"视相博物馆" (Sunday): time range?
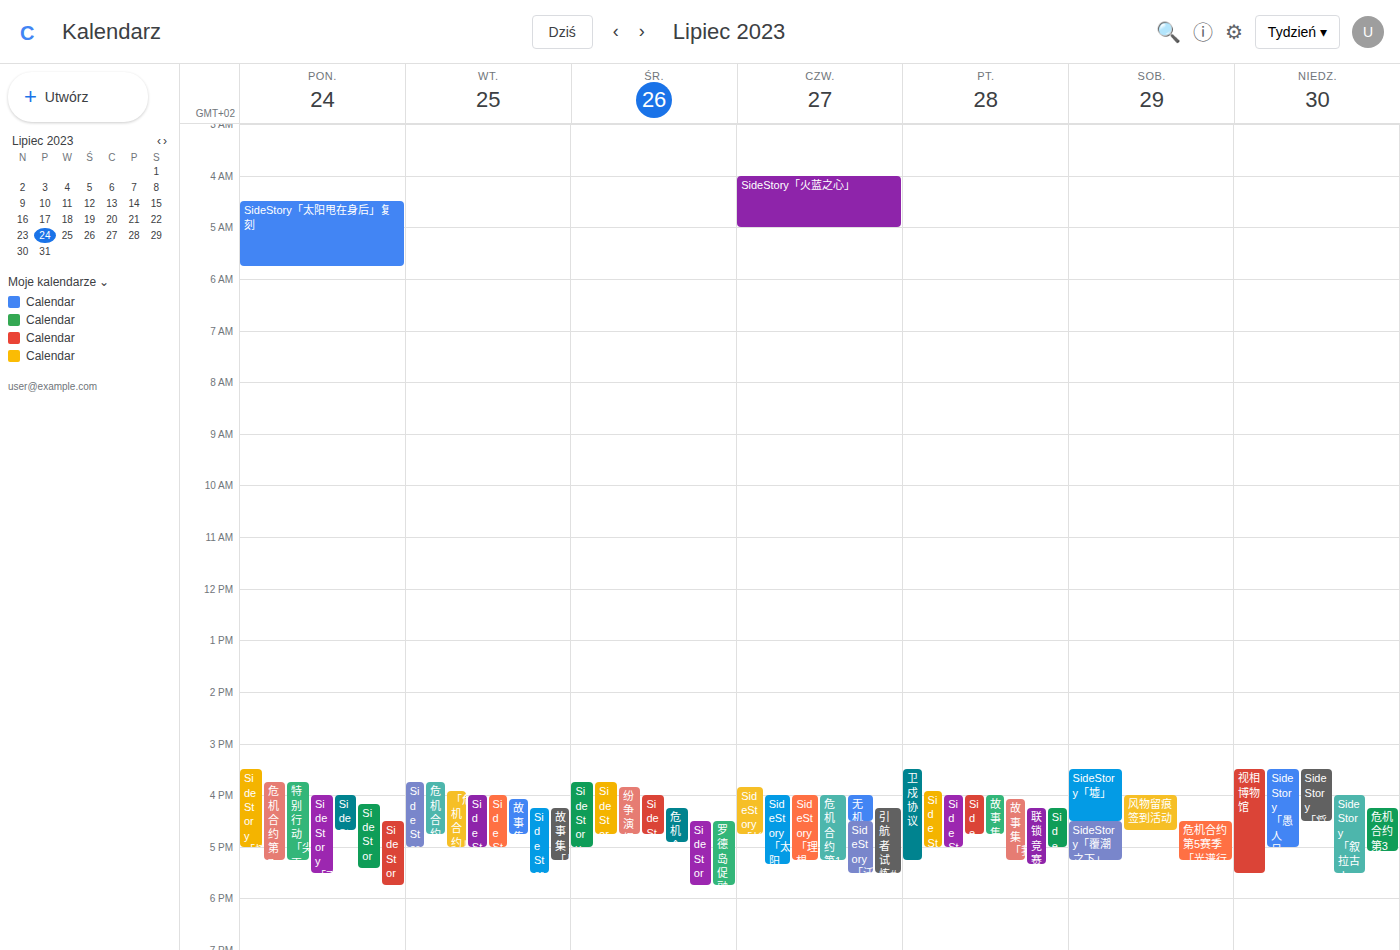
3:30 PM to 5:30 PM